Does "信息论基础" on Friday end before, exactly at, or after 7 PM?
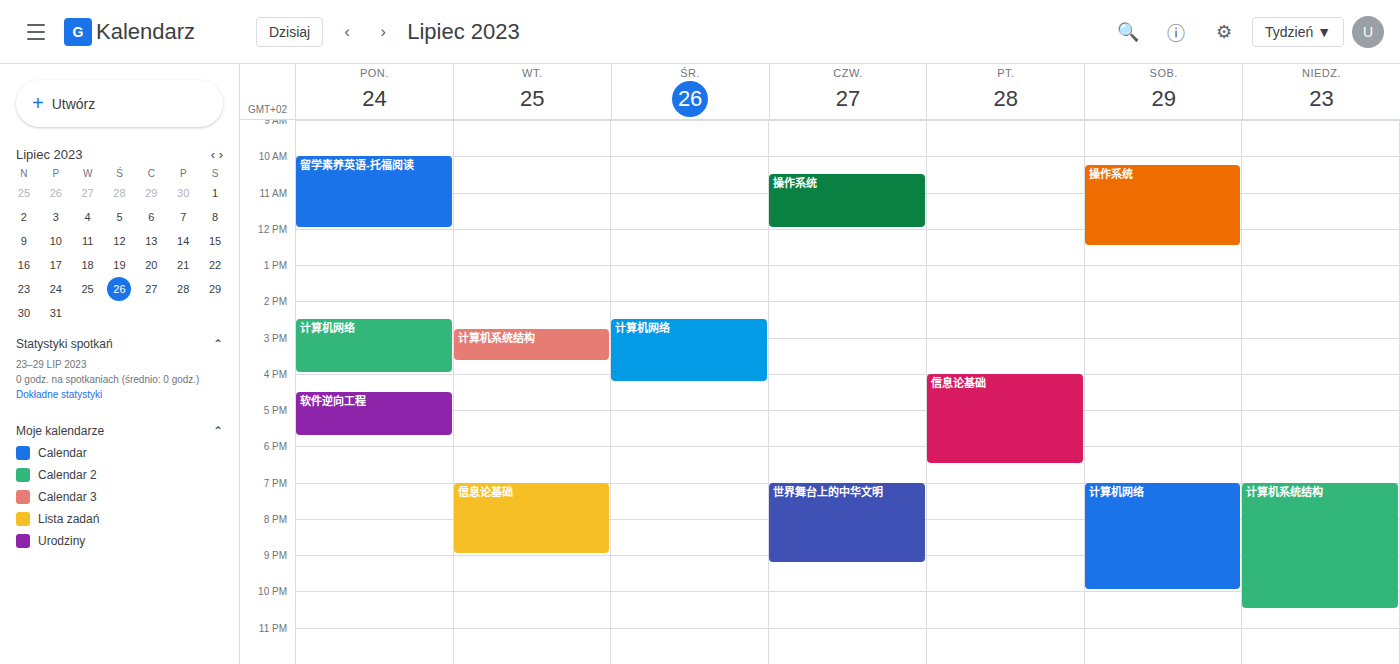
6:30 PM -- before 7 PM, 30 minutes above the 7 PM line.